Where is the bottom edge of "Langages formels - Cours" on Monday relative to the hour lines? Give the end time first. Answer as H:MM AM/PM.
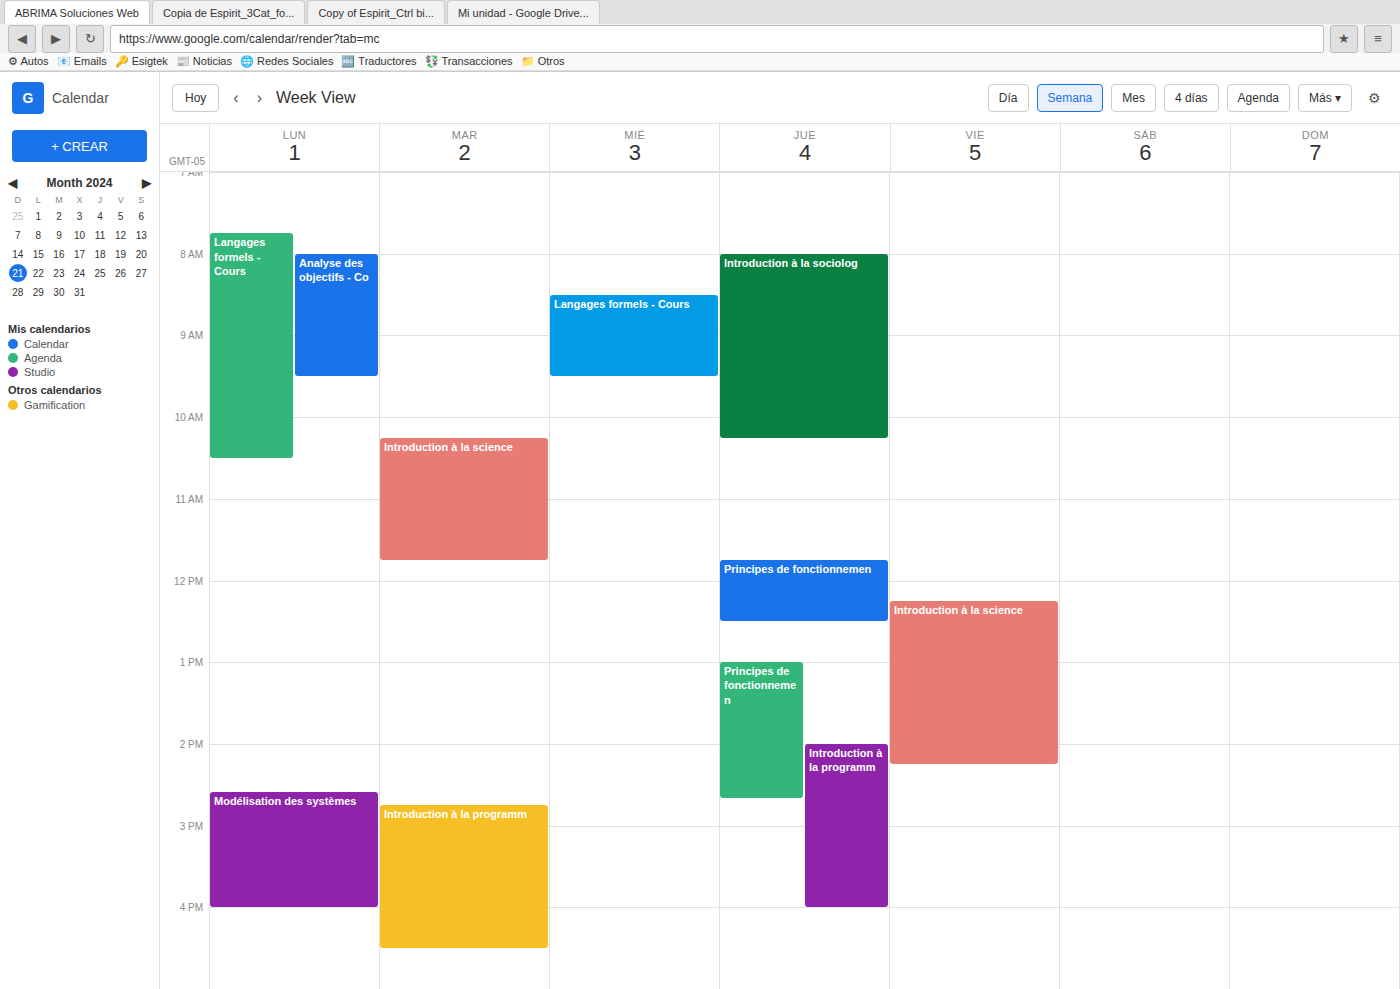
10:30 AM -- halfway between the 10 AM and 11 AM lines.